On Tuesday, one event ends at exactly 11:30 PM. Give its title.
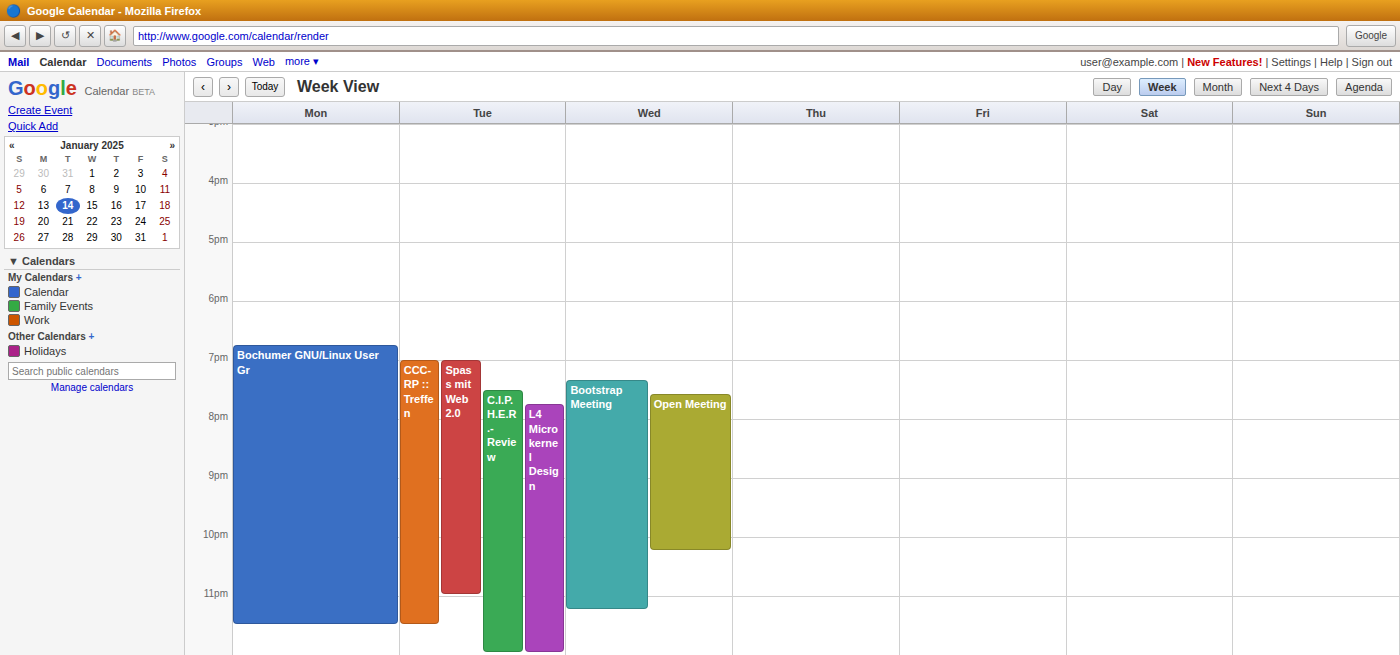
"CCC-RP :: Treffen"